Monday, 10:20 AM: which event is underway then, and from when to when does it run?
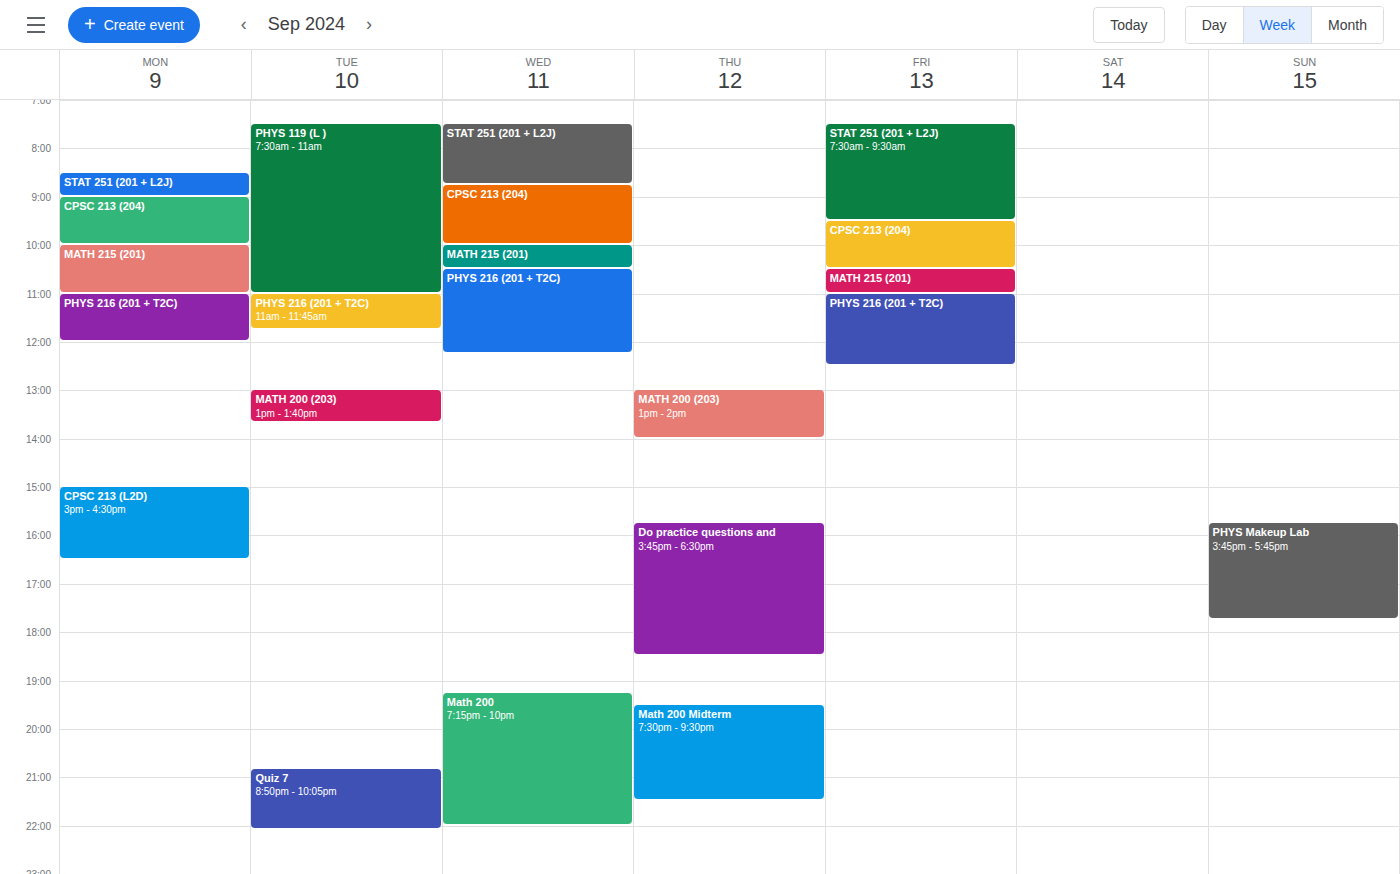
"MATH 215 (201)", 10:00 AM to 11:00 AM